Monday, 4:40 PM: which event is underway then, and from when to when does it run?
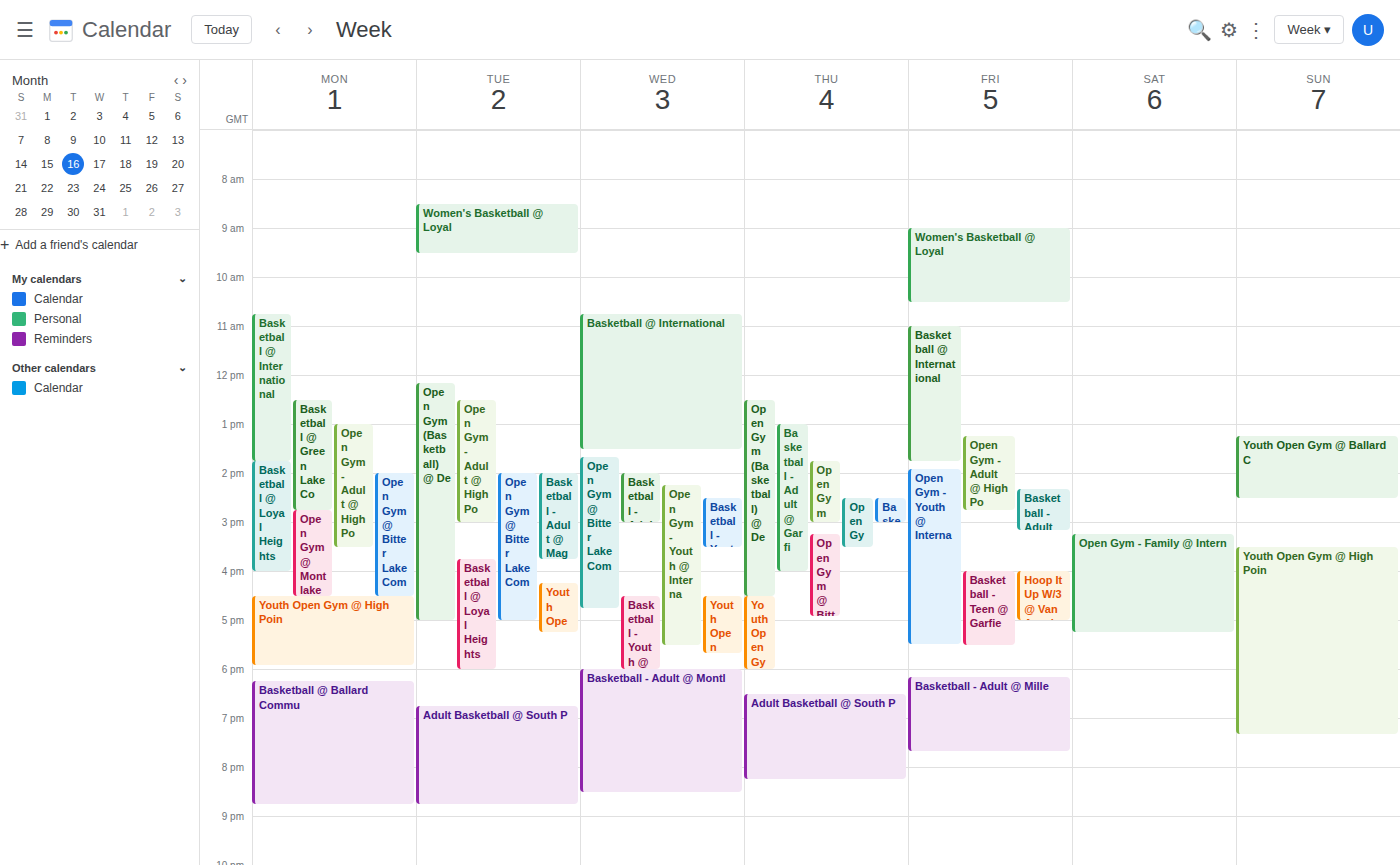
"Youth Open Gym @ High Poin", 4:30 PM to 5:55 PM